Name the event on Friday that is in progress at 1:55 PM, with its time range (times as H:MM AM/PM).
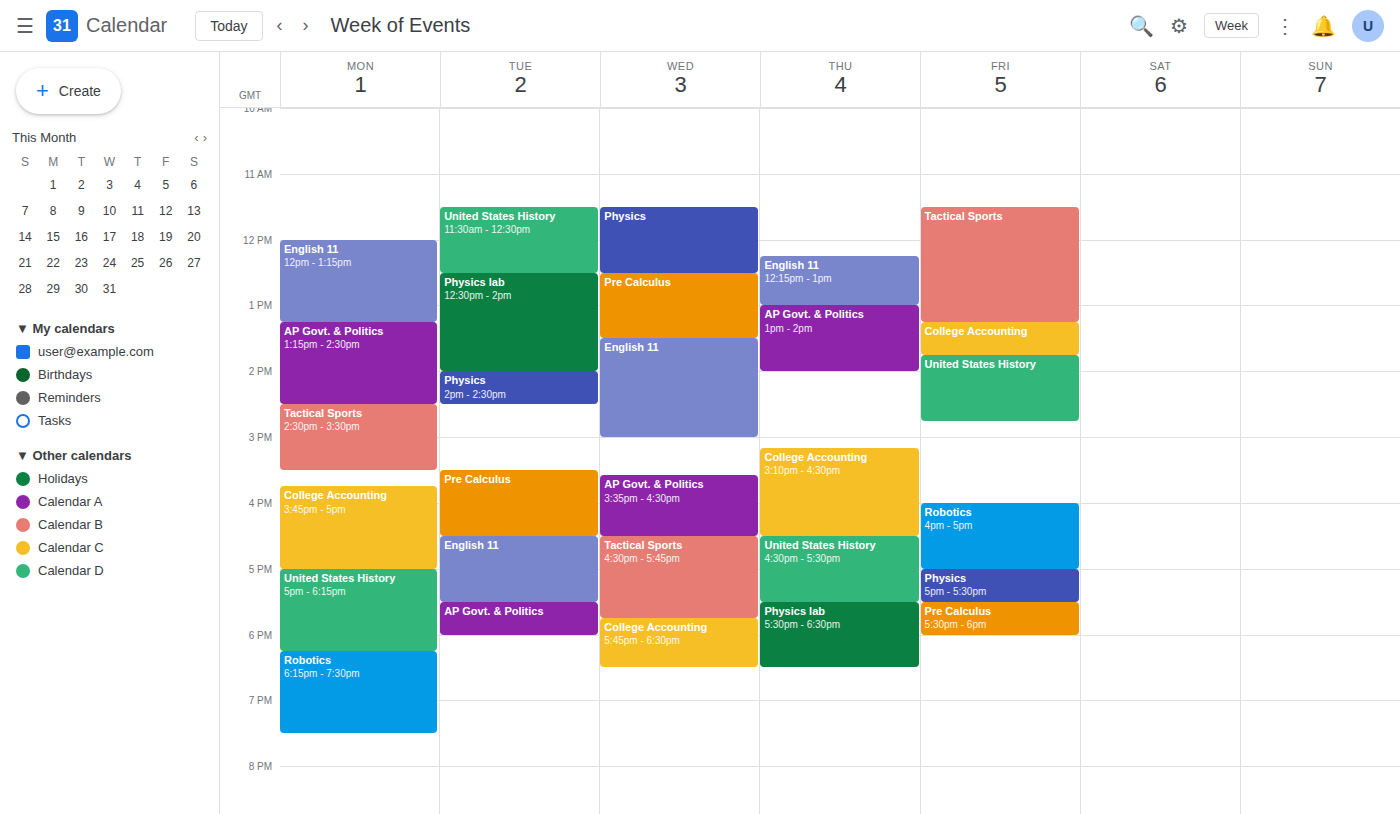
"United States History", 1:45 PM to 2:45 PM